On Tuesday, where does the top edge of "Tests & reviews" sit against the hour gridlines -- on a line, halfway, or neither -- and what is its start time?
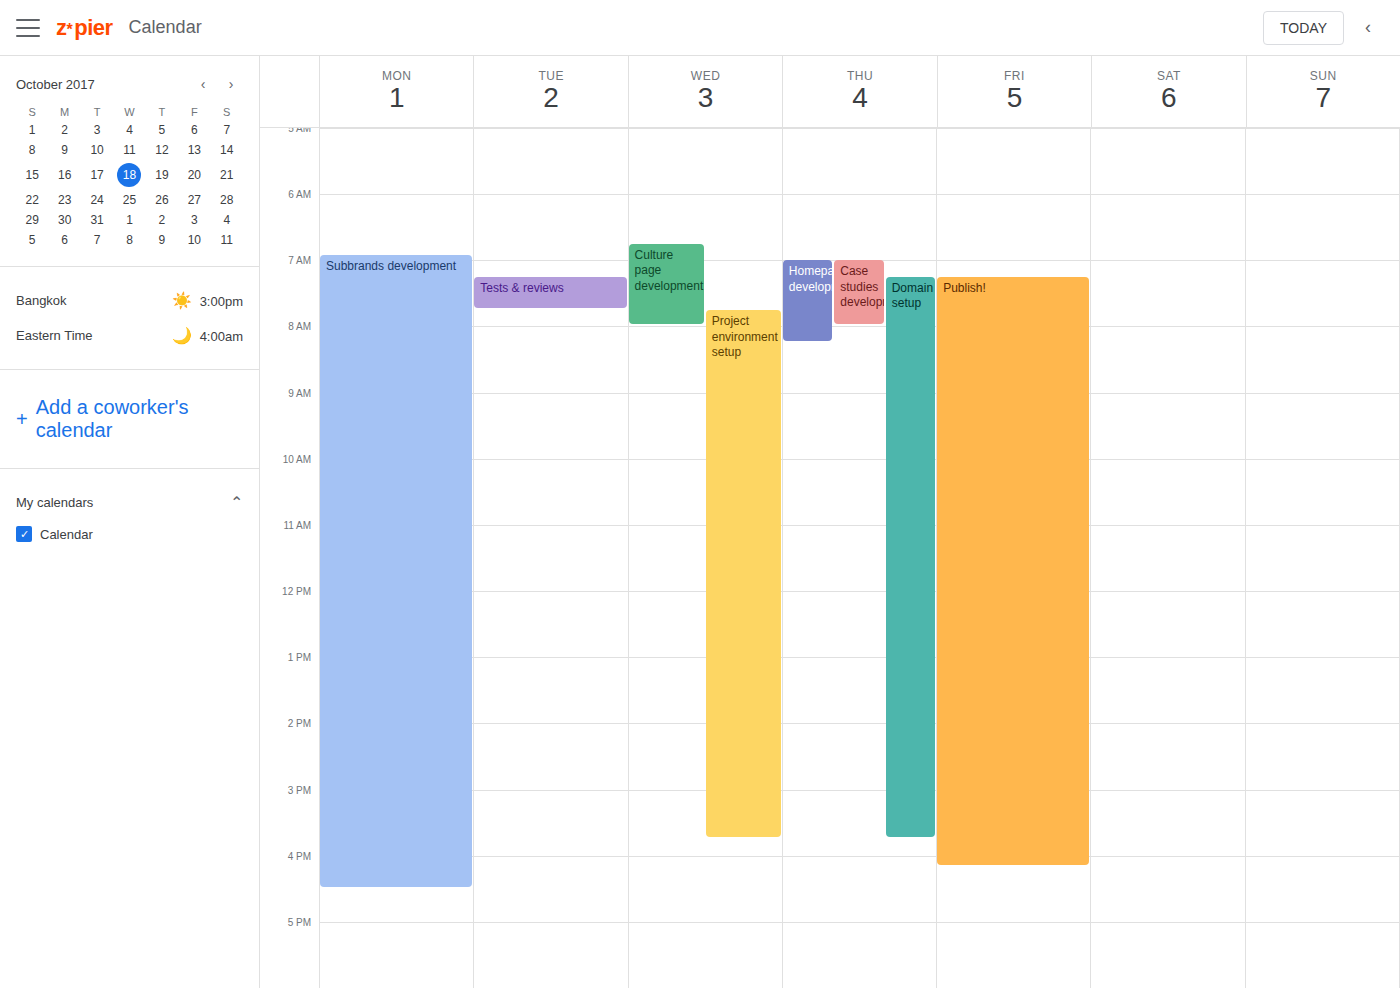
7:15 AM -- neither: a quarter of the way from the 7 AM line to the 8 AM line.